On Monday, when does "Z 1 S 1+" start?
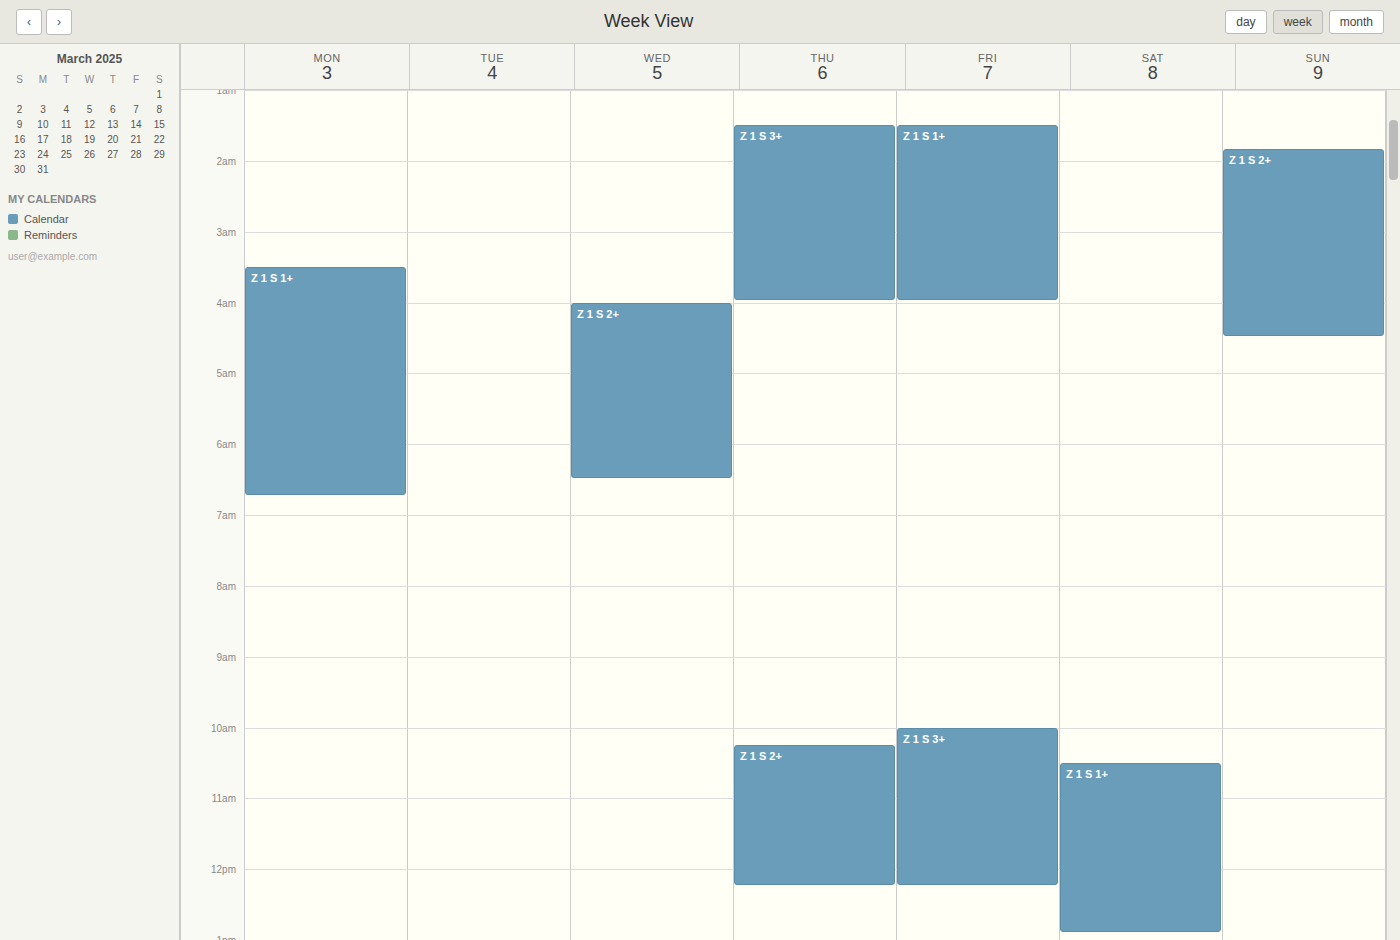
03:30